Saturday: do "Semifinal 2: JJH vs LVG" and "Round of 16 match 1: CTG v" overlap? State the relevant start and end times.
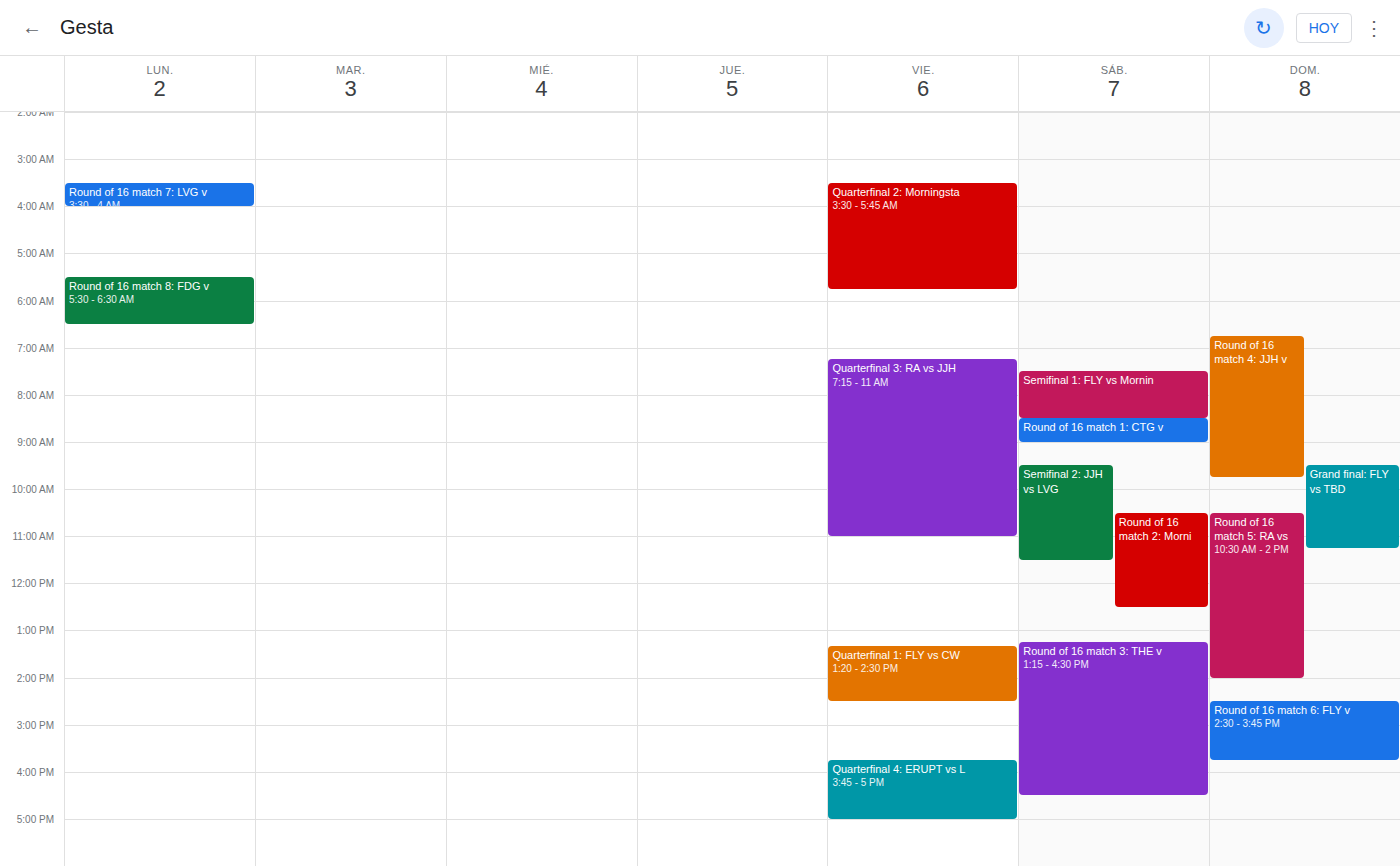
"Round of 16 match 1: CTG v" ends at 9:00 AM and "Semifinal 2: JJH vs LVG" starts at 9:30 AM -- no overlap.